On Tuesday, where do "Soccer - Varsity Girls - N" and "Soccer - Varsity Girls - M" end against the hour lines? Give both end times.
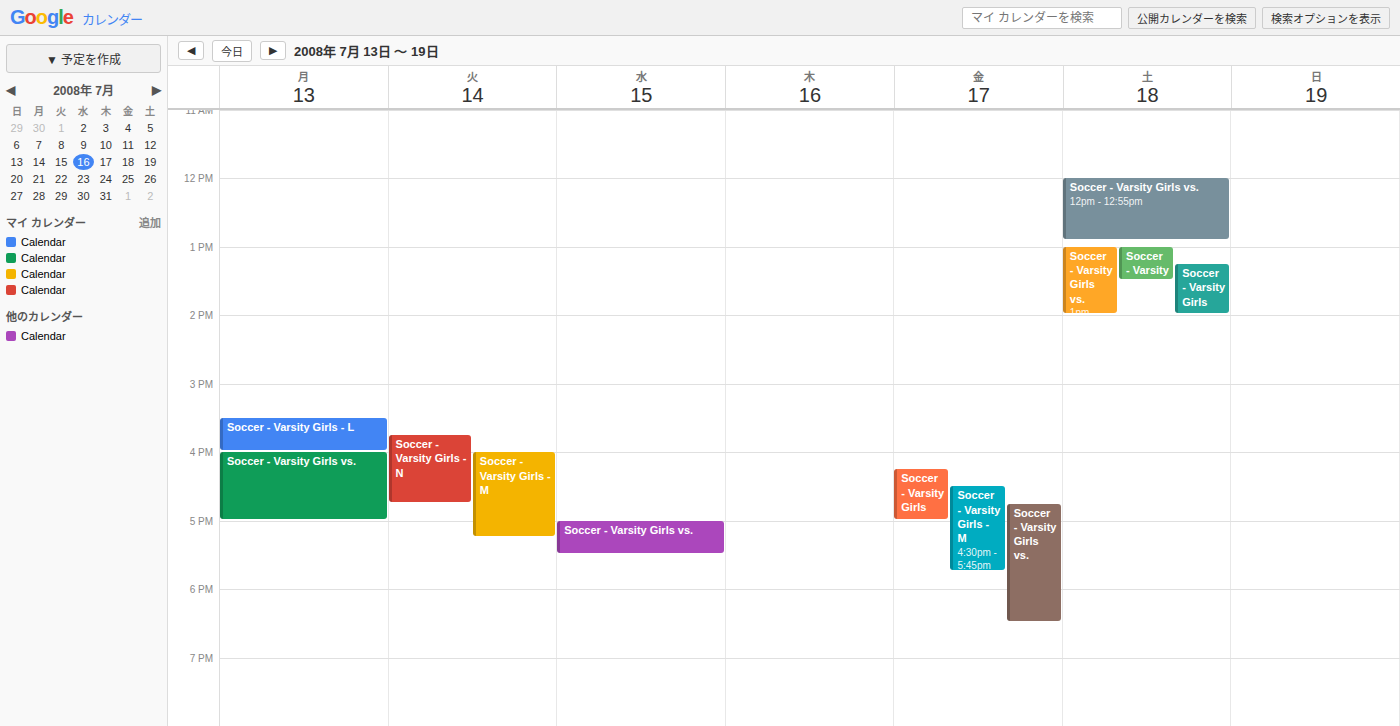
"Soccer - Varsity Girls - N": 16:45, neither: three quarters of the way from the 16:00 line to the 17:00 line. "Soccer - Varsity Girls - M": 17:15, neither: a quarter of the way from the 17:00 line to the 18:00 line.